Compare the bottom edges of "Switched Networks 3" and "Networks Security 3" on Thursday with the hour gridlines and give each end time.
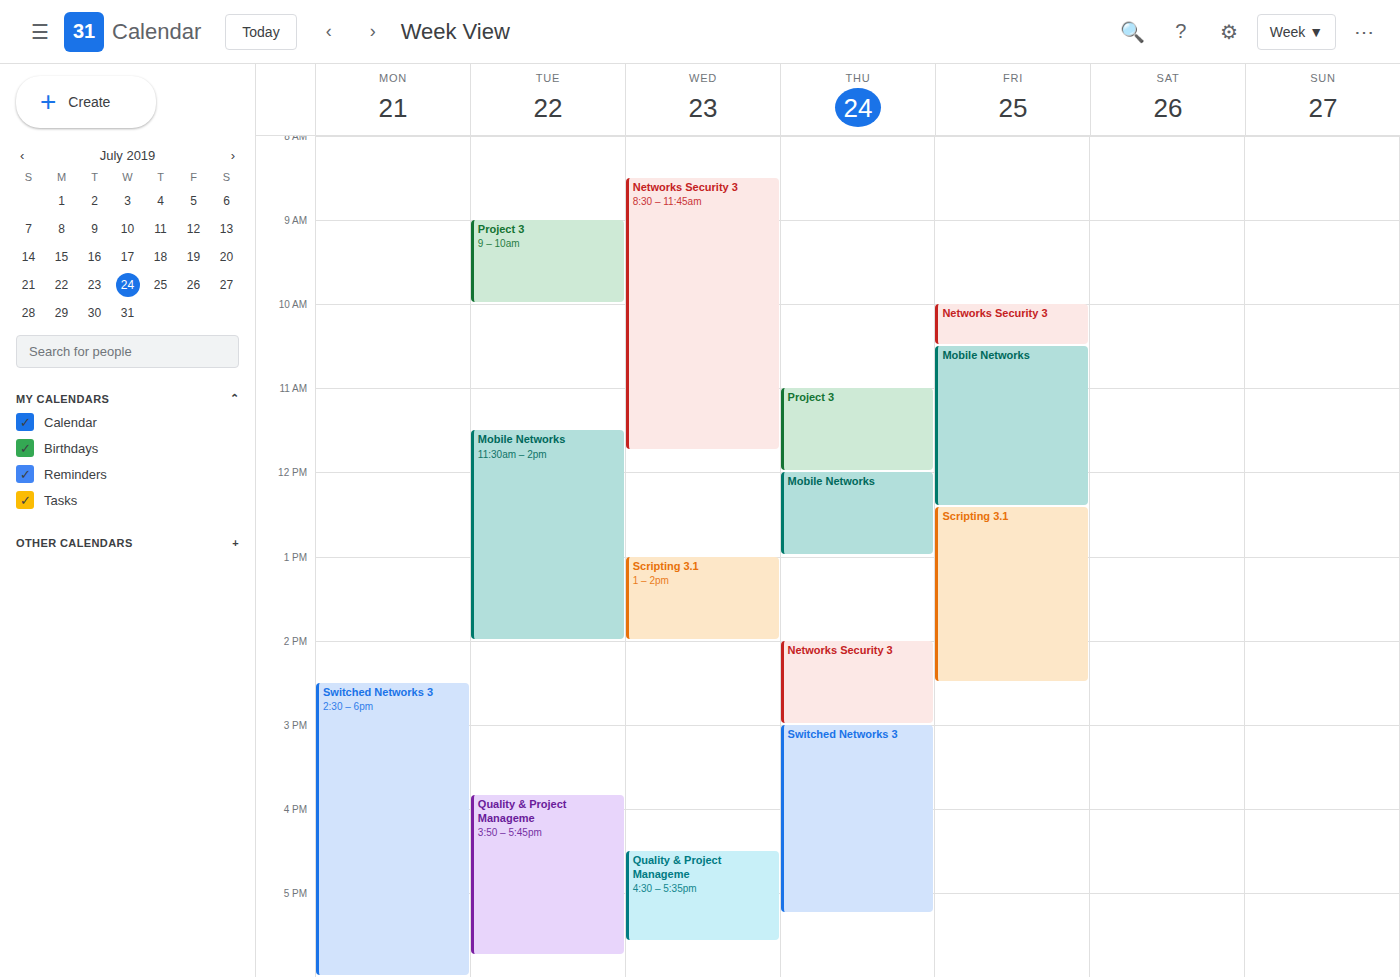
"Switched Networks 3": 5:15 PM, neither: a quarter of the way from the 5 PM line to the 6 PM line. "Networks Security 3": 3:00 PM, exactly on the 3 PM line.